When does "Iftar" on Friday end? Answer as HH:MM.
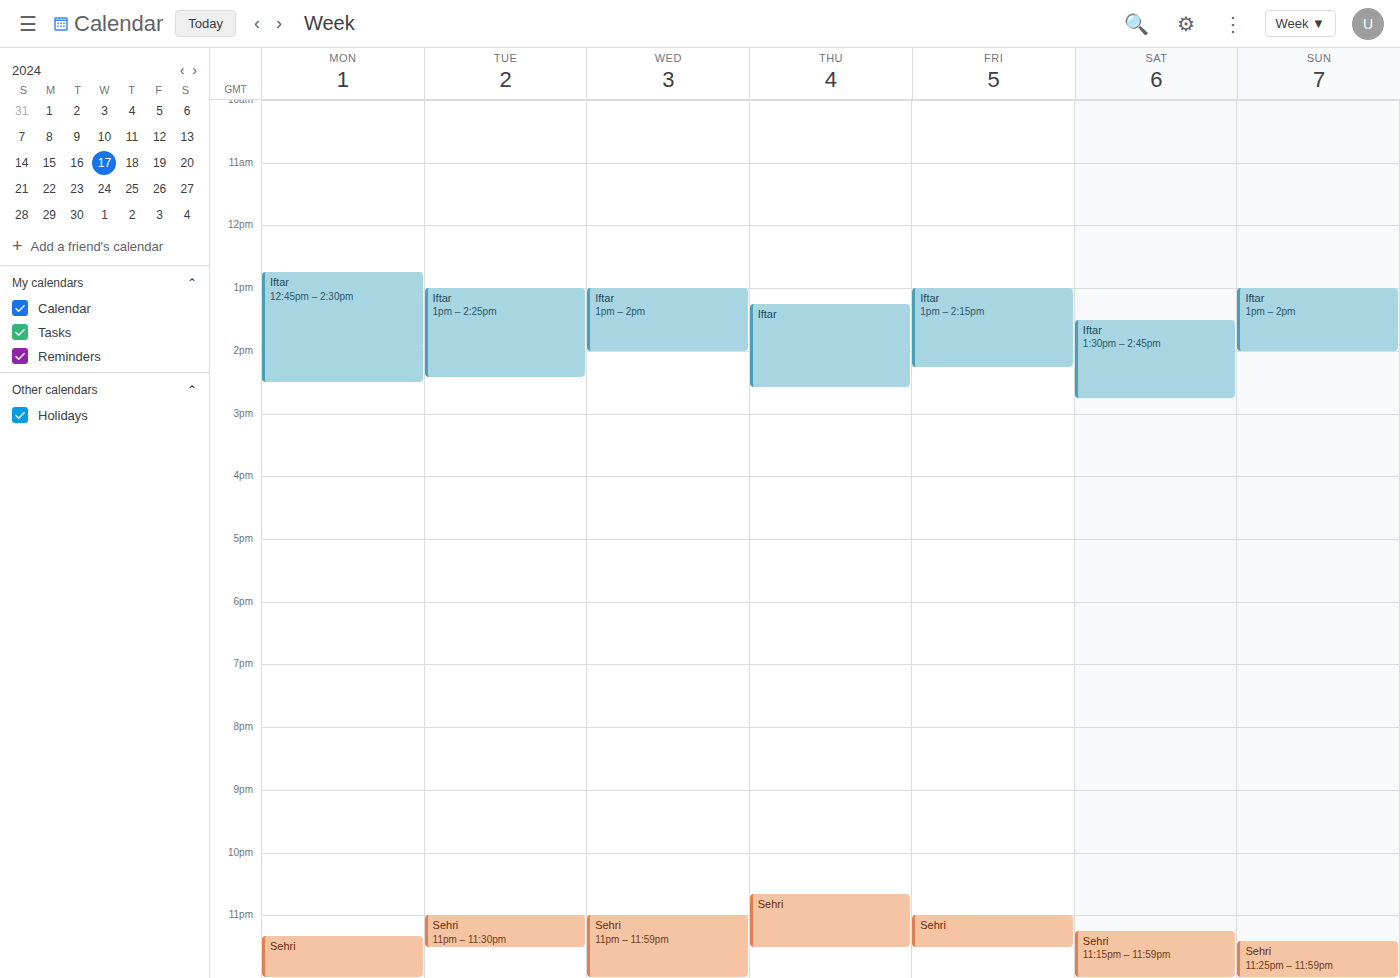
14:15